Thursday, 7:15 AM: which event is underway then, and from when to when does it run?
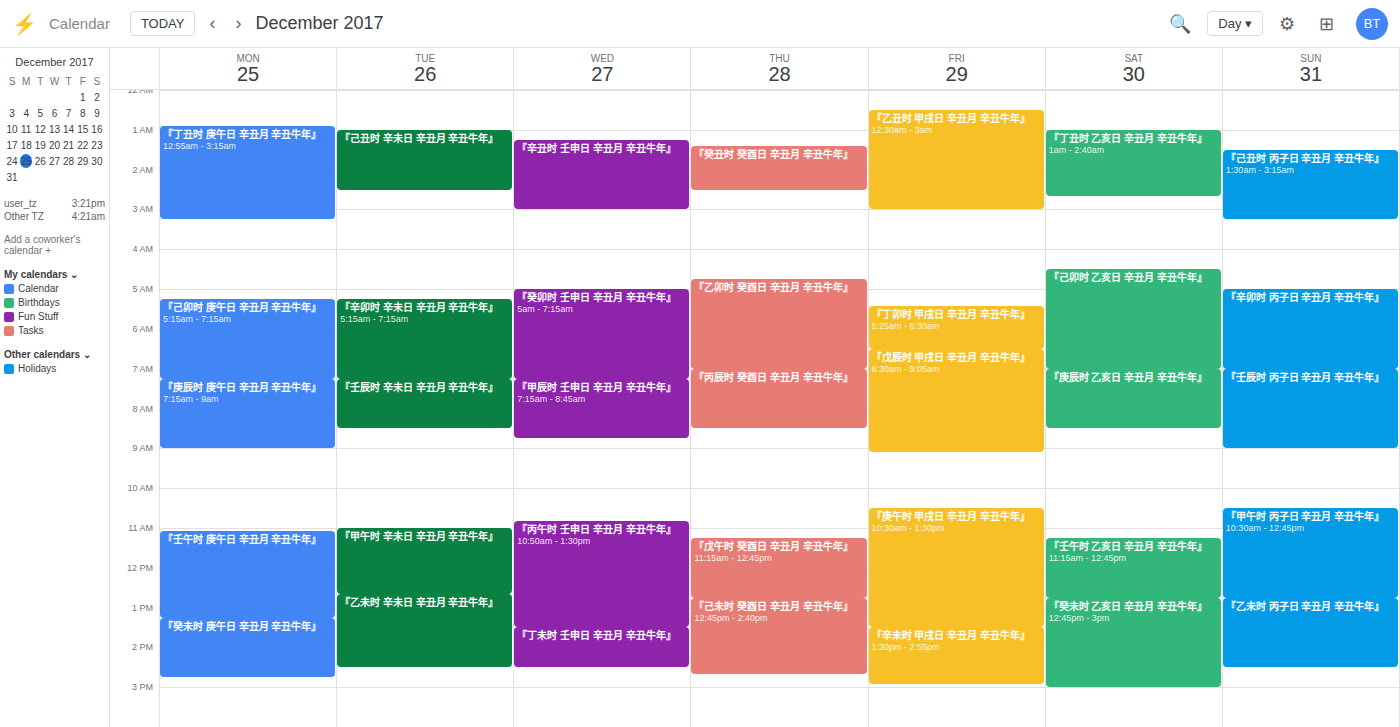
"『丙辰时 癸酉日 辛丑月 辛丑牛年』", 7:00 AM to 8:30 AM